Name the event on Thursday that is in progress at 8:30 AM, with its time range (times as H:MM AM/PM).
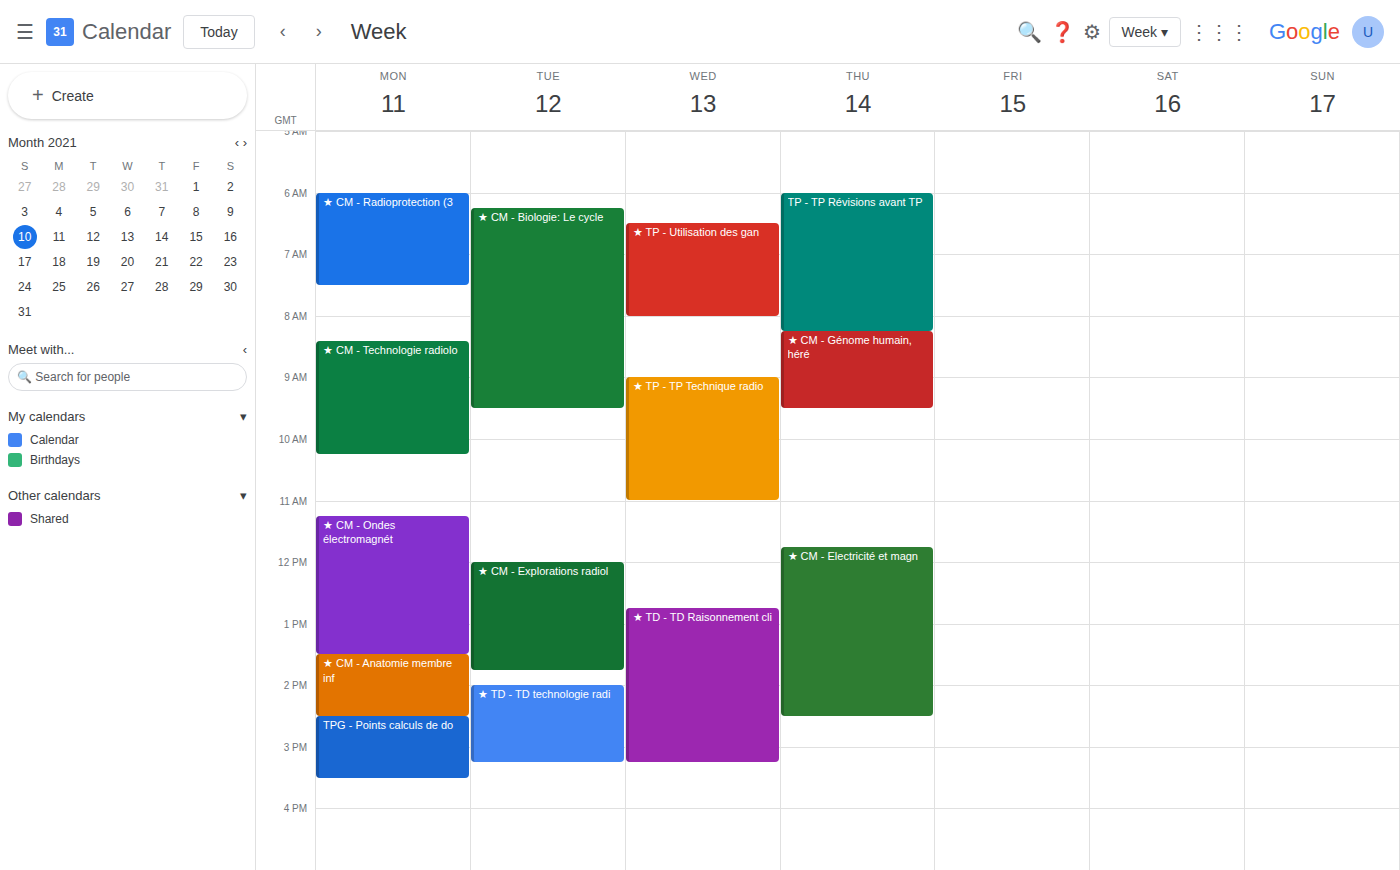
"★ CM - Génome humain, héré", 8:15 AM to 9:30 AM